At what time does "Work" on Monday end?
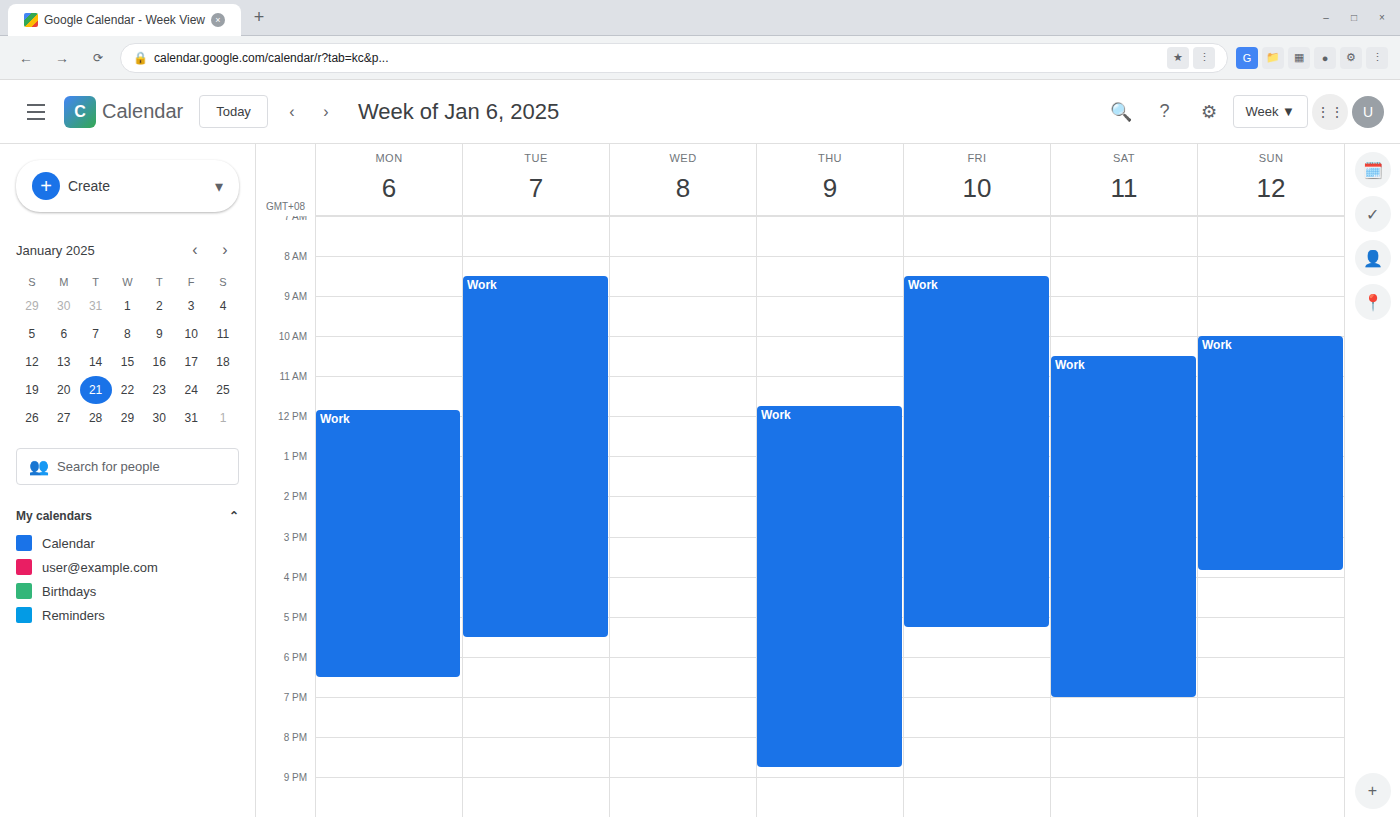
6:30 PM